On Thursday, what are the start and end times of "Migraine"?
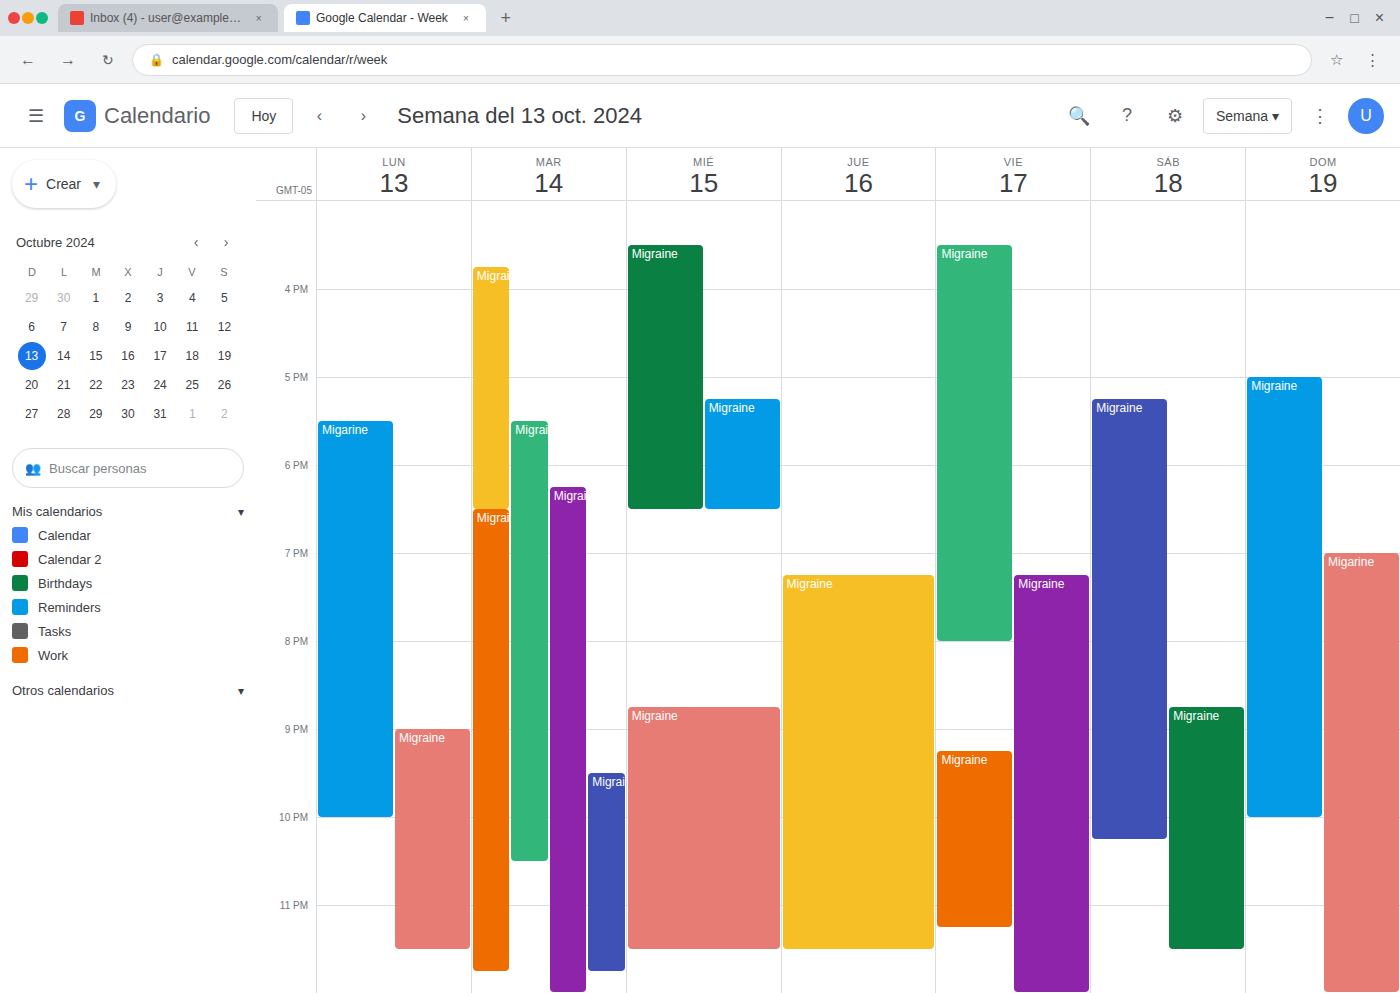
7:15 PM to 11:30 PM